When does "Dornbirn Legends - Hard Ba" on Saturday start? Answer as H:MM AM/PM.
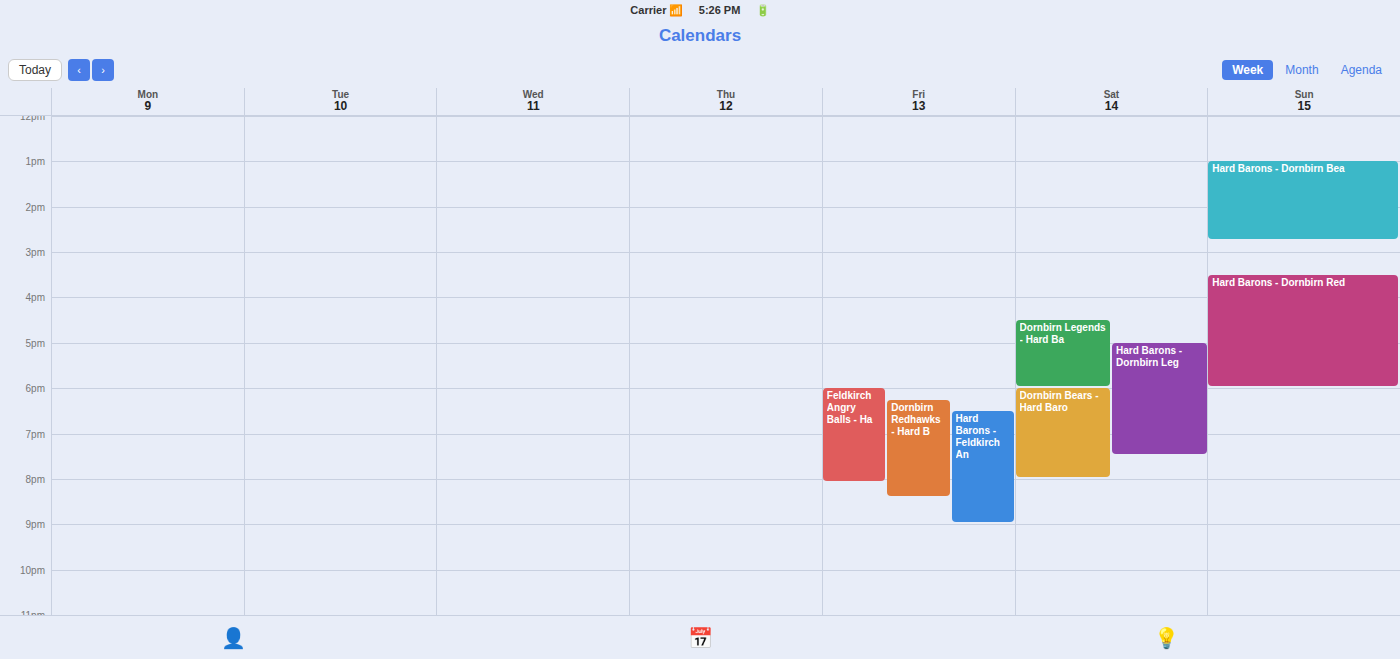
4:30 PM